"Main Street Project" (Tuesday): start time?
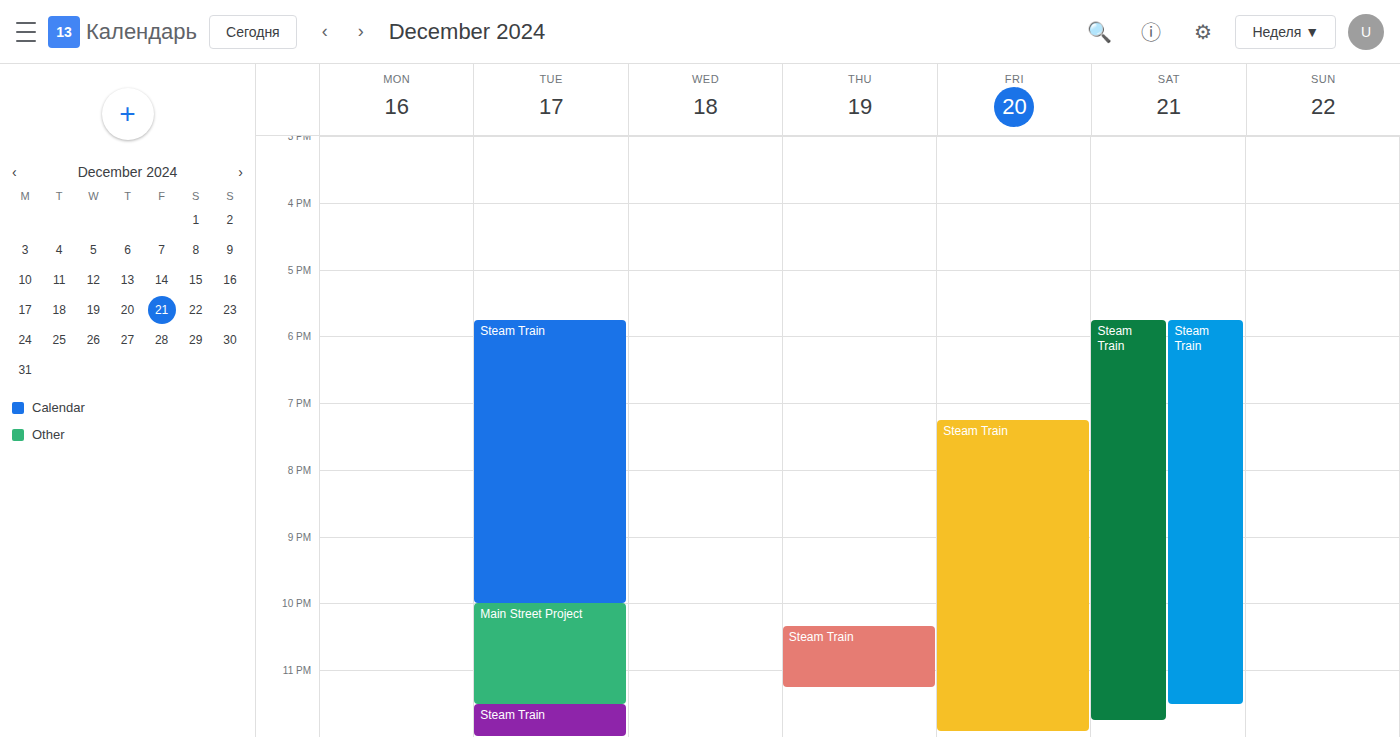
10:00 PM